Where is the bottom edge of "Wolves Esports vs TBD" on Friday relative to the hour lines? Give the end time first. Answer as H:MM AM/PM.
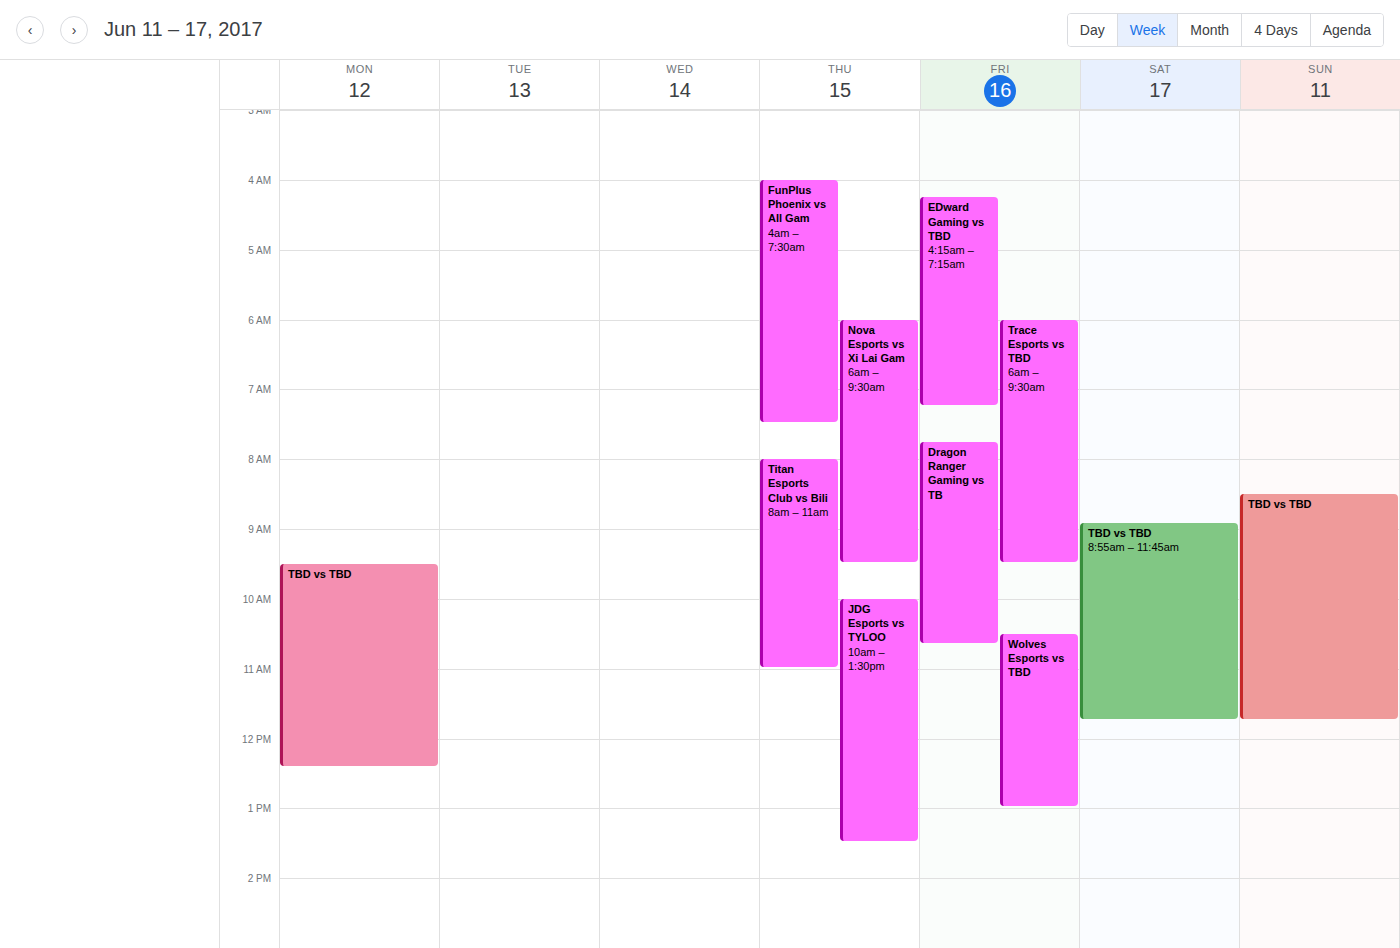
1:00 PM -- exactly on the 1 PM line.